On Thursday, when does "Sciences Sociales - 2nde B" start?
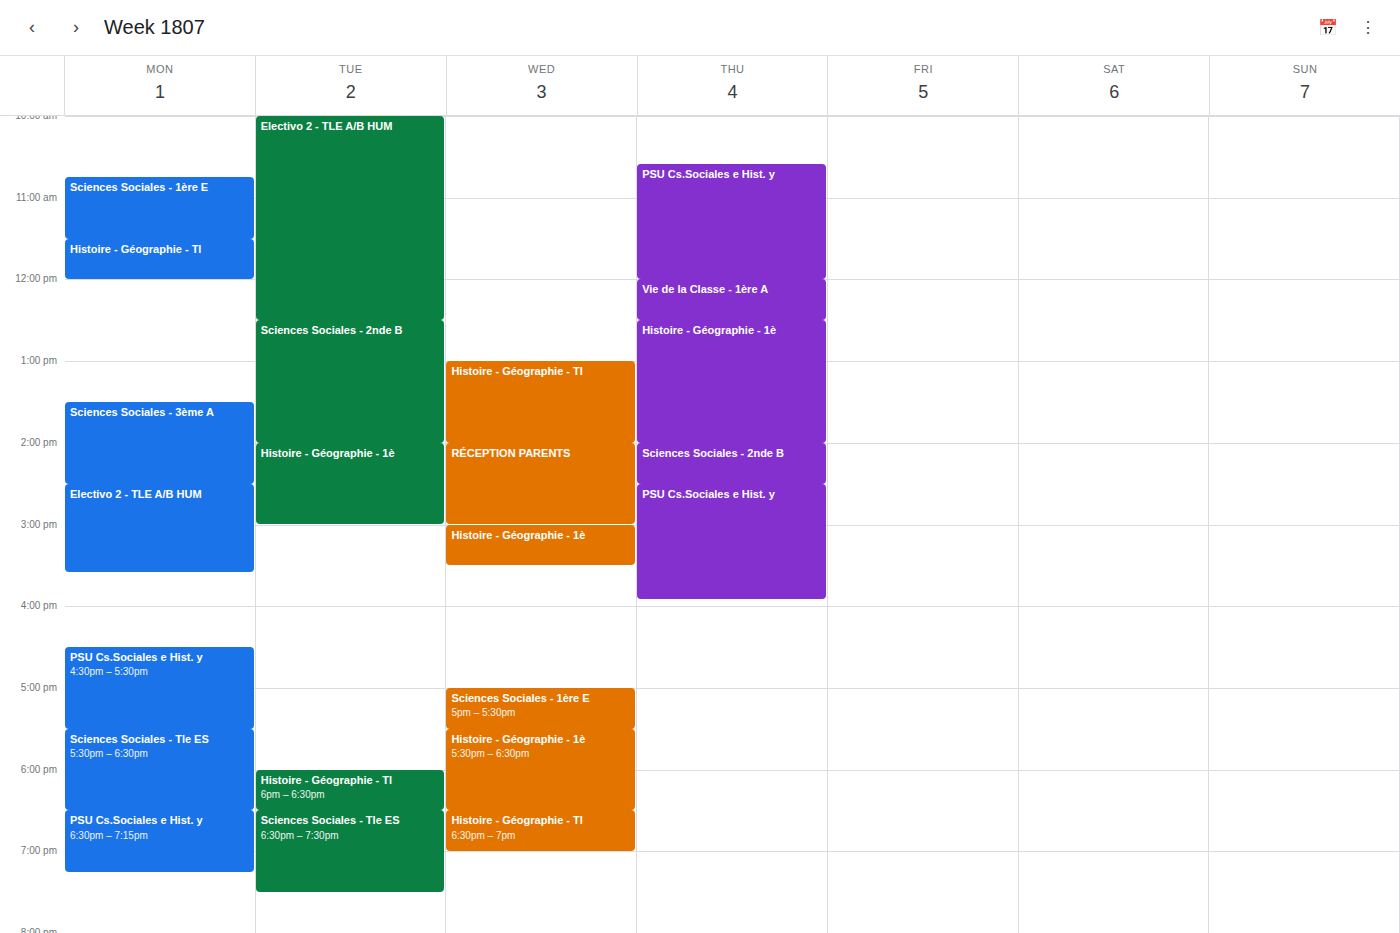
2:00 PM